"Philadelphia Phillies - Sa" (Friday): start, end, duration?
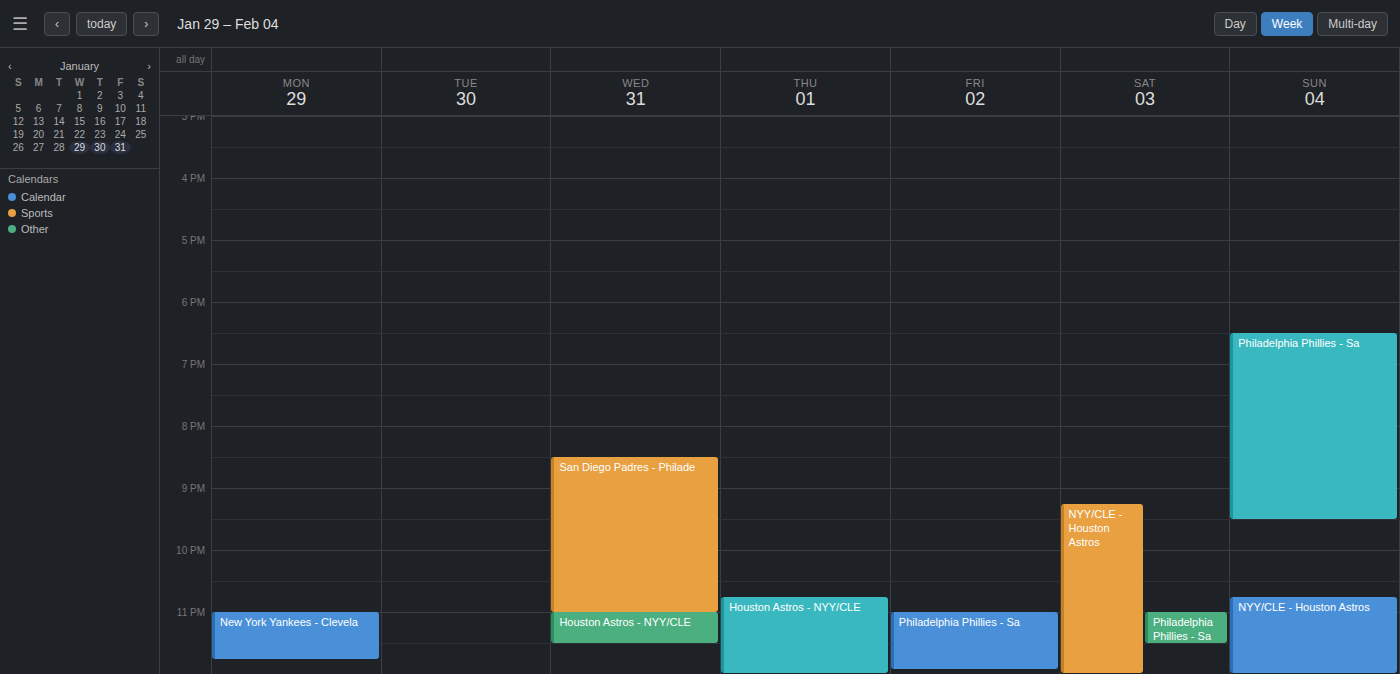
11:00 PM to 11:55 PM, 55 minutes